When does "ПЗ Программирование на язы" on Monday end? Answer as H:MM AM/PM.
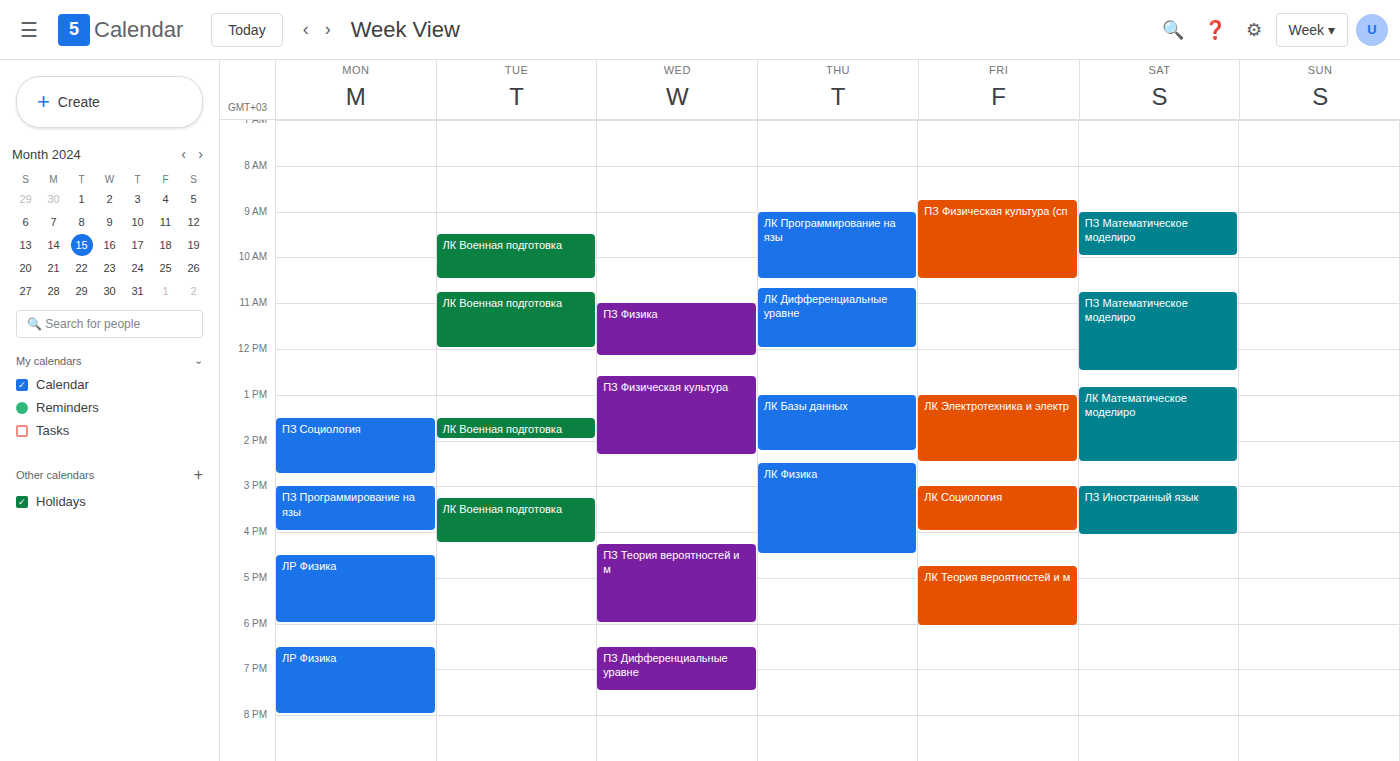
4:00 PM